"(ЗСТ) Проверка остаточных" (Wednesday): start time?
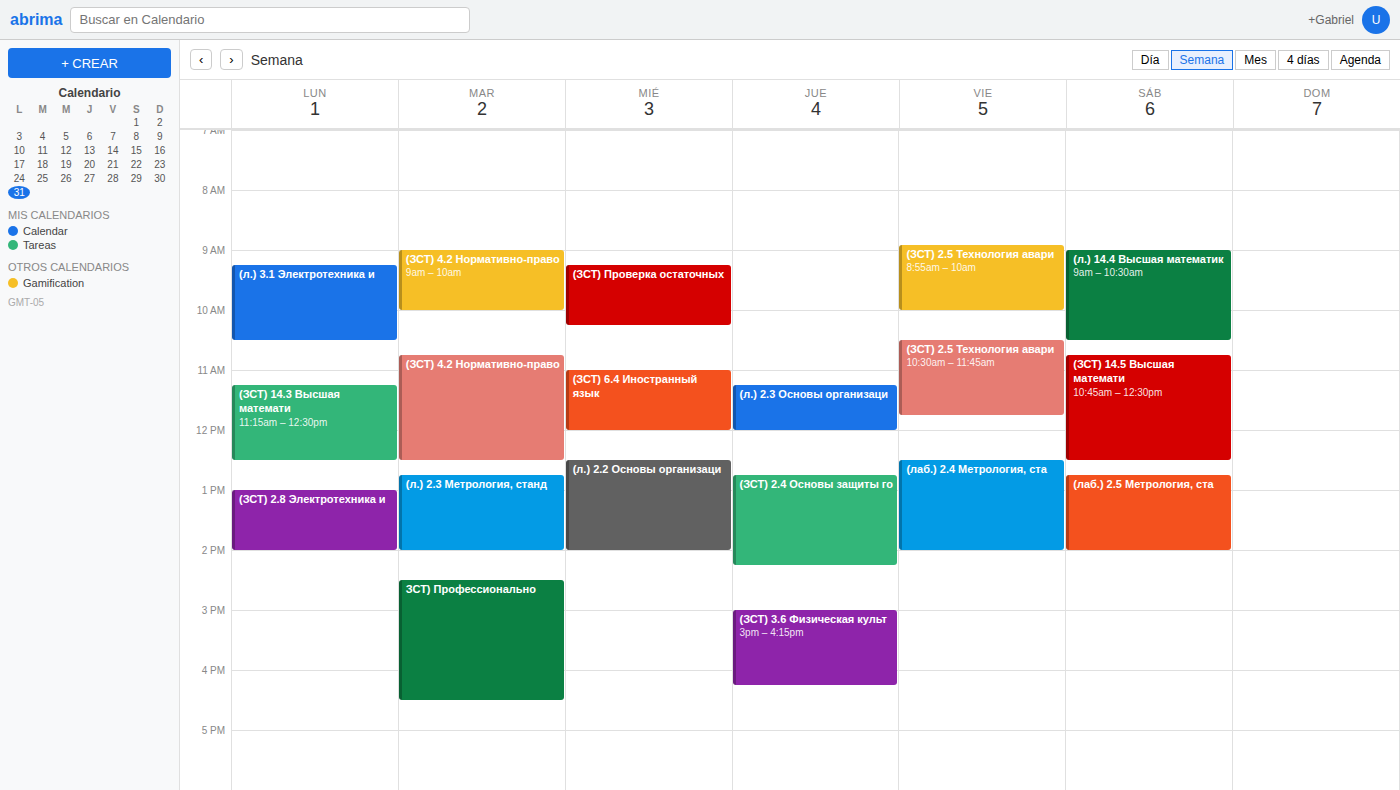
9:15 AM